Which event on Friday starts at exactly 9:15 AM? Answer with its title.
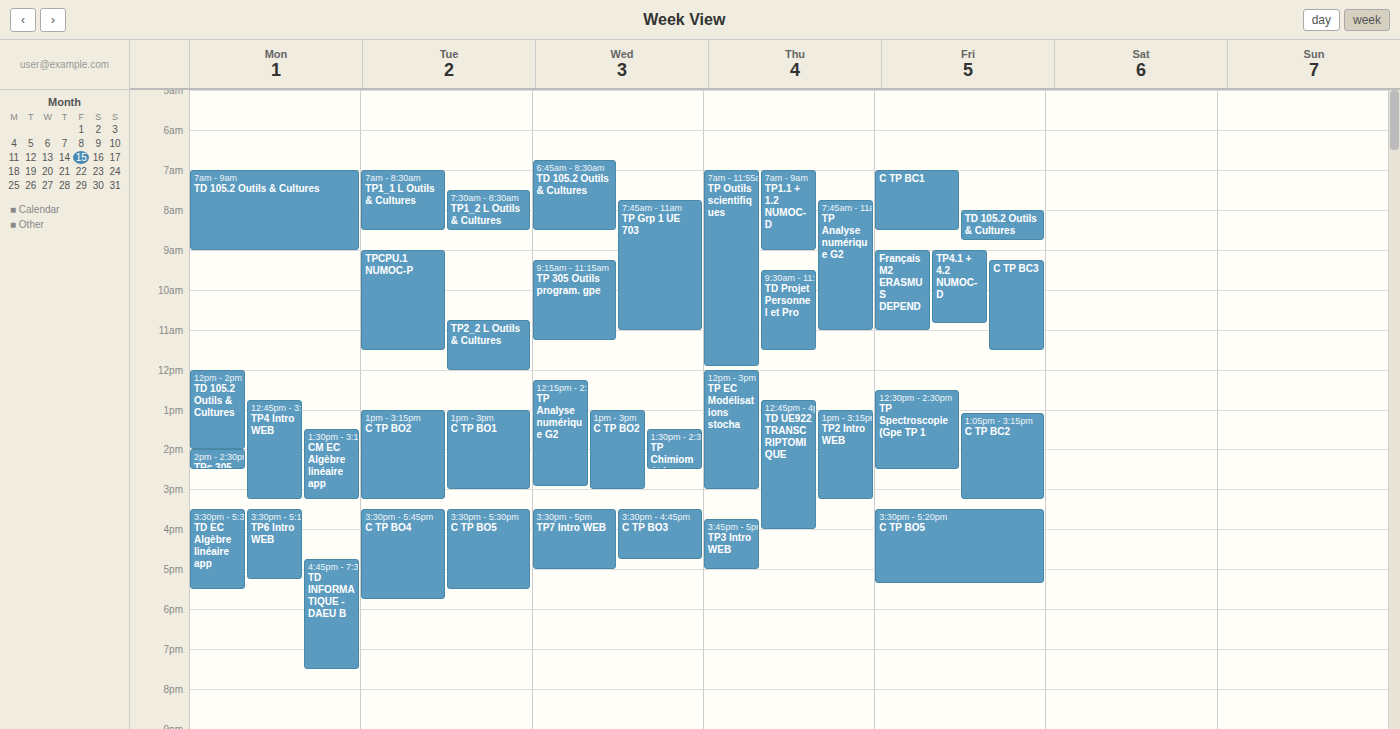
"C TP BC3"